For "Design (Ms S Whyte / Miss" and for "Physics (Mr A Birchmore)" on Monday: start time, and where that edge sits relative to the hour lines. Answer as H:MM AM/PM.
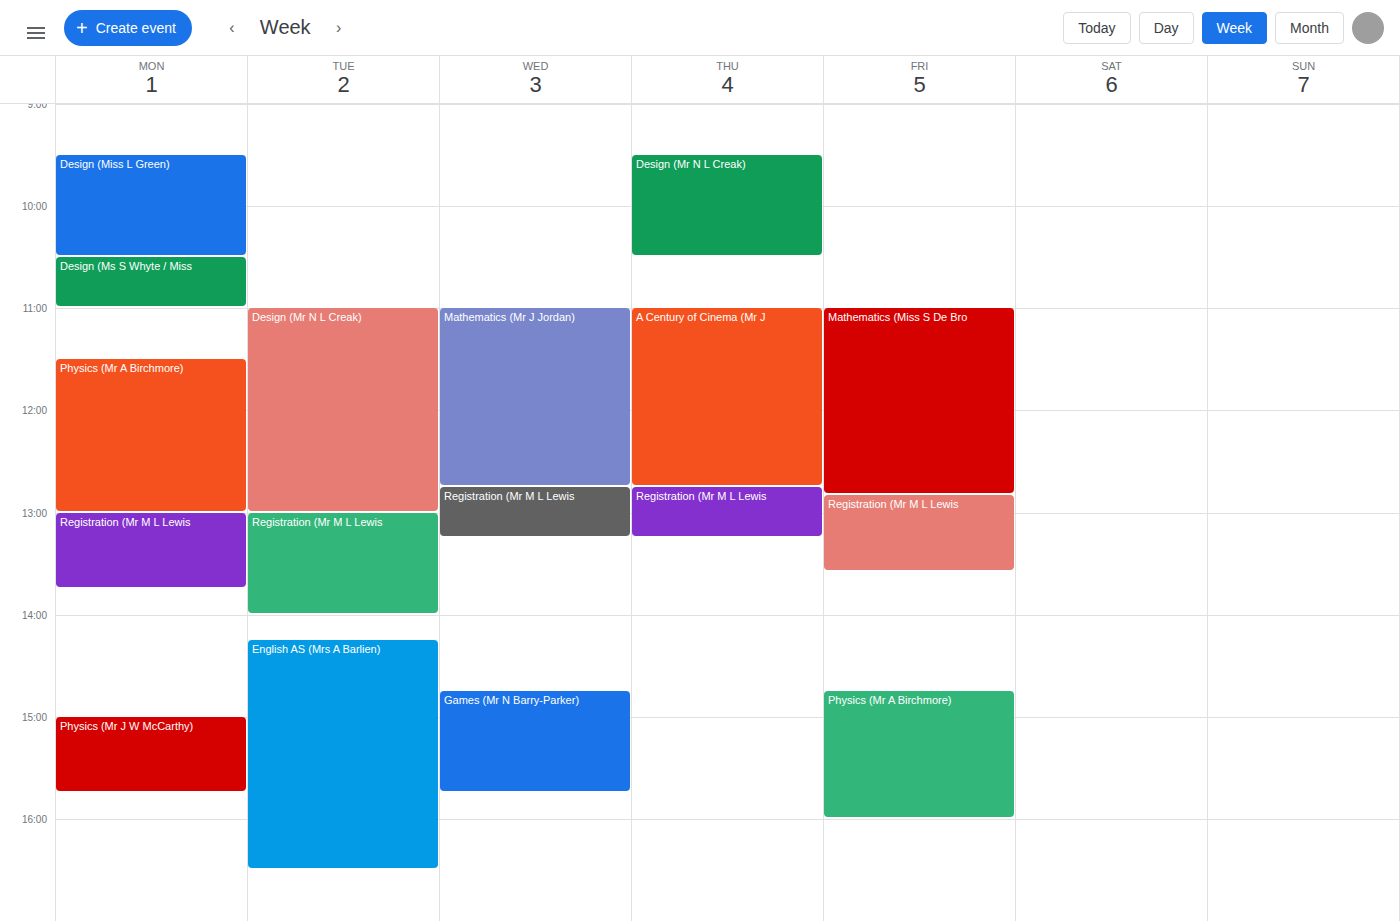
"Design (Ms S Whyte / Miss": 10:30 AM, halfway between the 10 AM and 11 AM lines. "Physics (Mr A Birchmore)": 11:30 AM, halfway between the 11 AM and 12 PM lines.